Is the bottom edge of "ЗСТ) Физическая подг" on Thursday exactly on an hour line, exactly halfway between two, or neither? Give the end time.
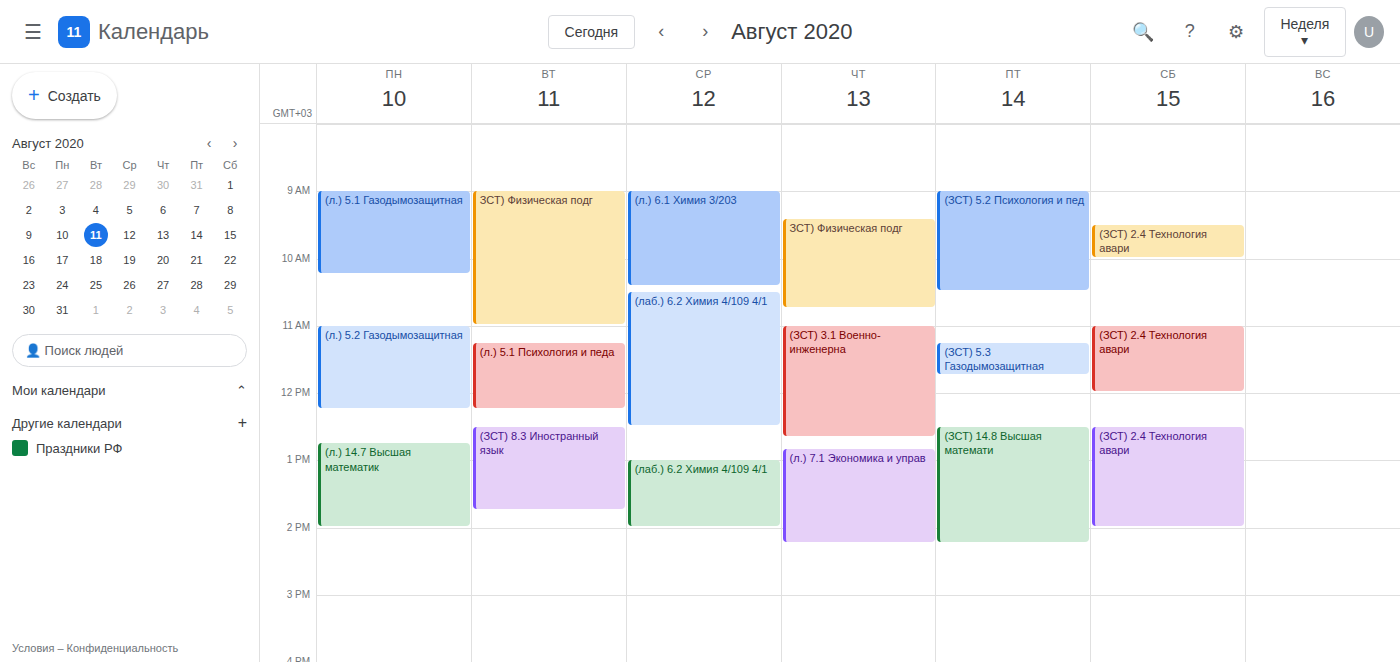
10:45 AM -- neither: three quarters of the way from the 10 AM line to the 11 AM line.